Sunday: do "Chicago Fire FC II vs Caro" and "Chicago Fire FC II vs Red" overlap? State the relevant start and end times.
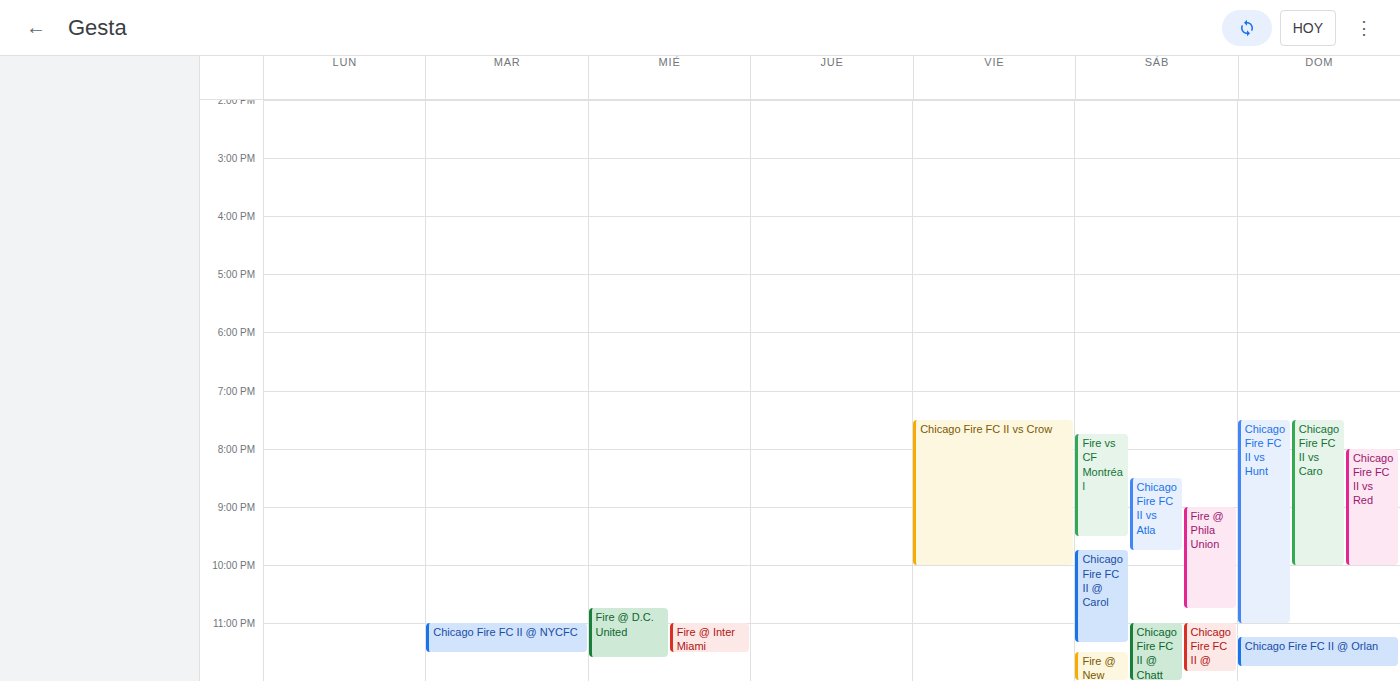
"Chicago Fire FC II vs Red" starts at 8:00 PM, before "Chicago Fire FC II vs Caro" ends at 10:00 PM -- they overlap.